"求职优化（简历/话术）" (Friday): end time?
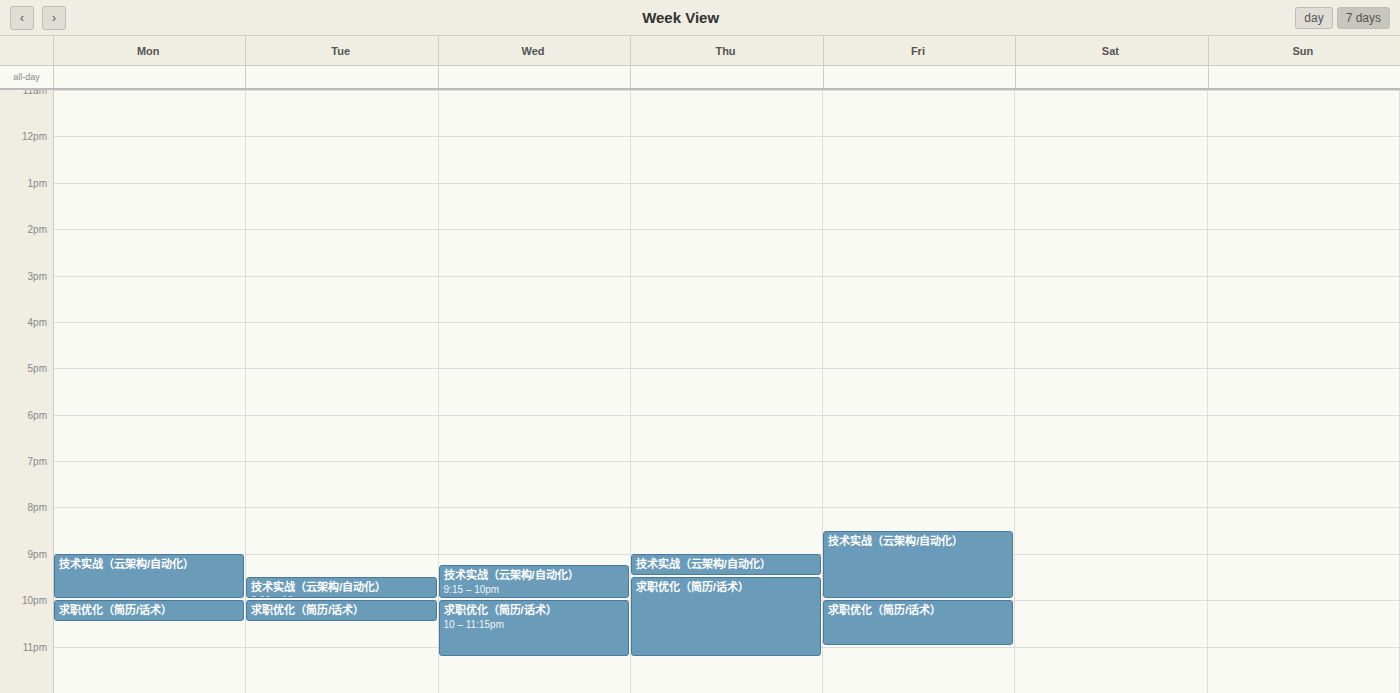
11:00 PM